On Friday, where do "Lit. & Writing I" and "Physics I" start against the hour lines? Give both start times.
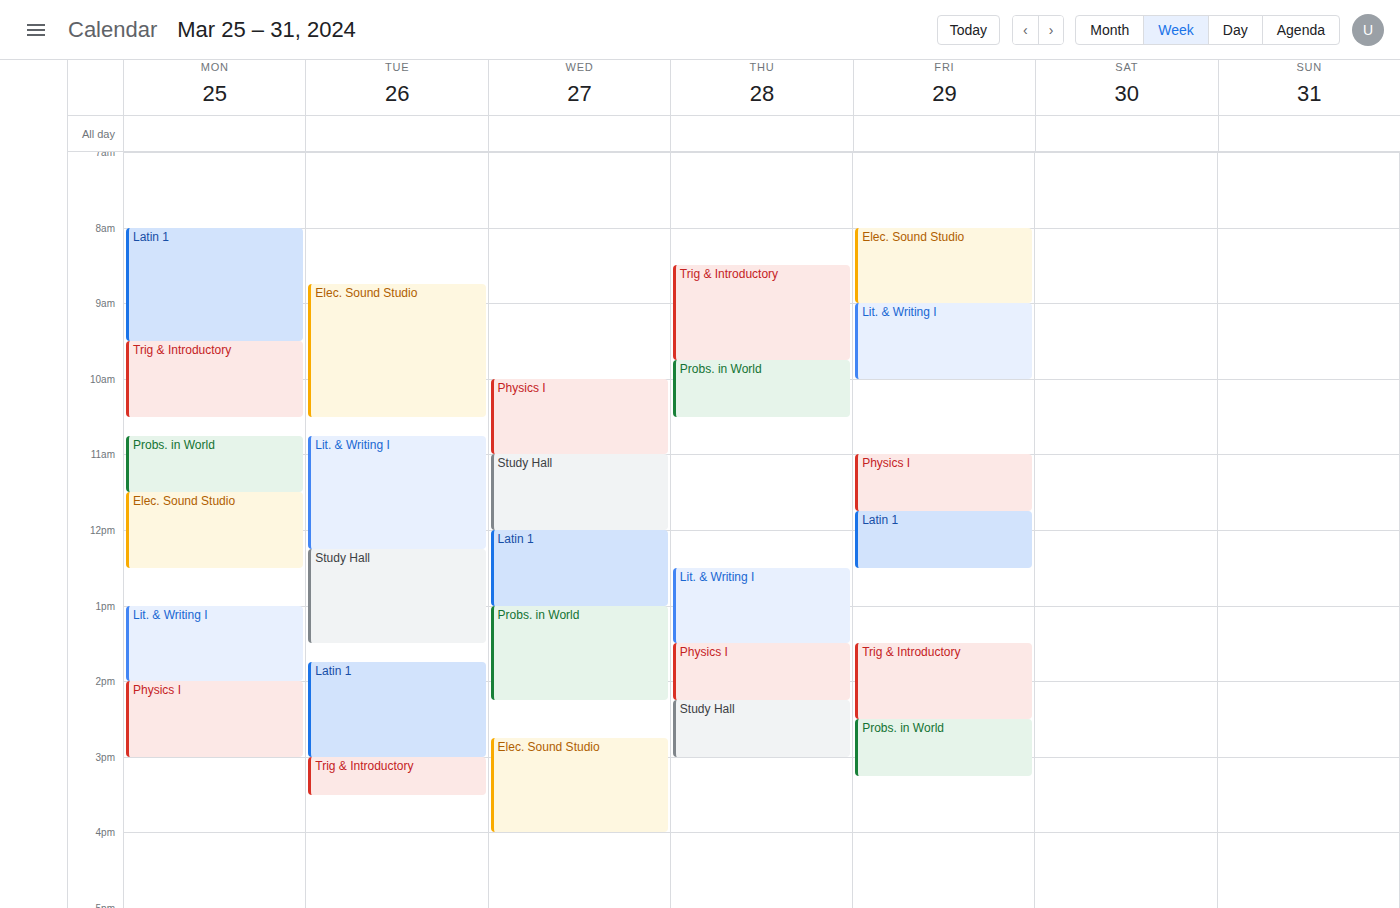
"Lit. & Writing I": 9:00 AM, exactly on the 9 AM line. "Physics I": 11:00 AM, exactly on the 11 AM line.